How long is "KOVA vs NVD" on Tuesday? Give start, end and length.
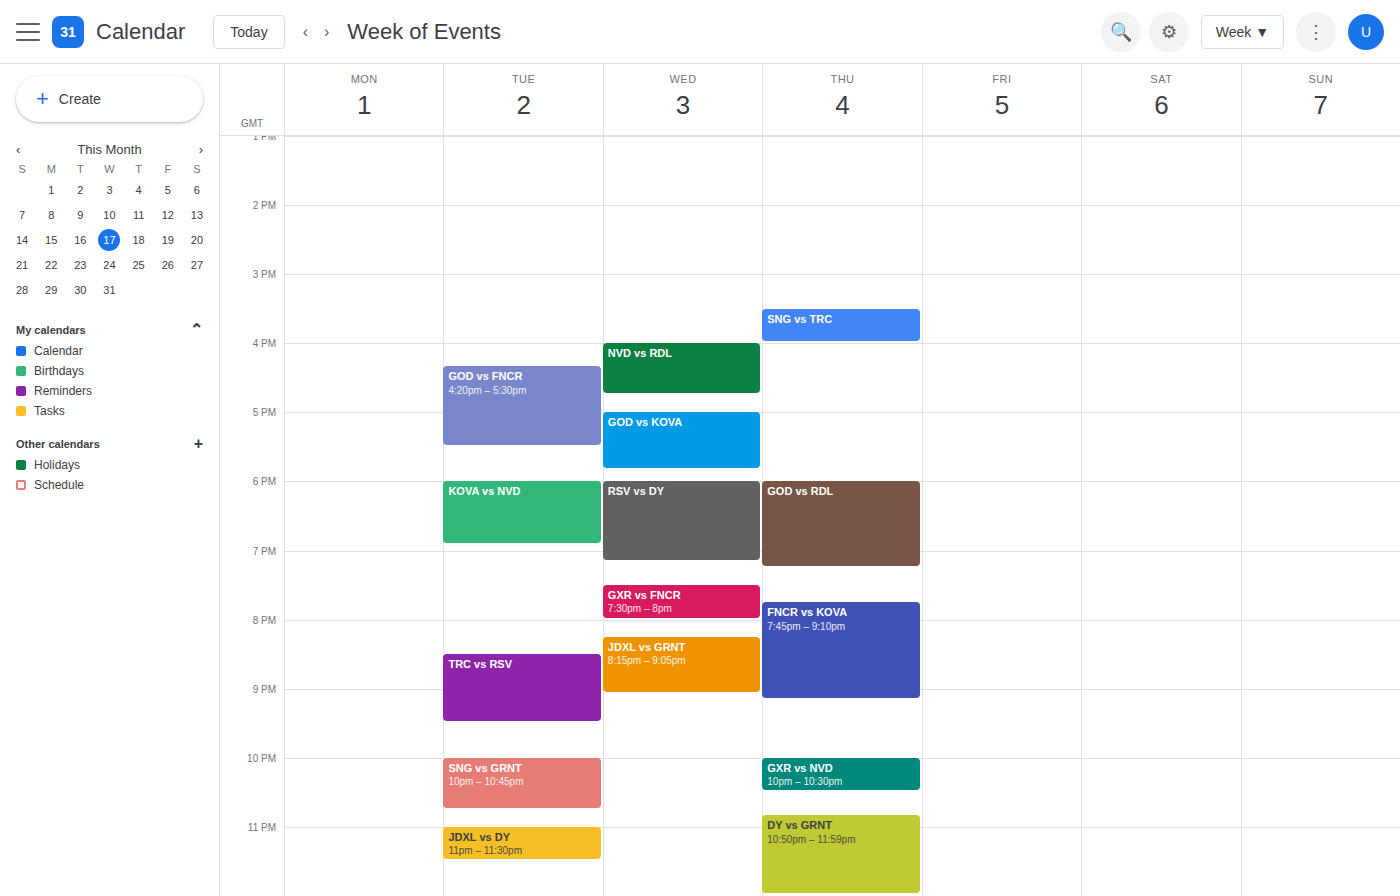
6:00 PM to 6:55 PM, 55 minutes